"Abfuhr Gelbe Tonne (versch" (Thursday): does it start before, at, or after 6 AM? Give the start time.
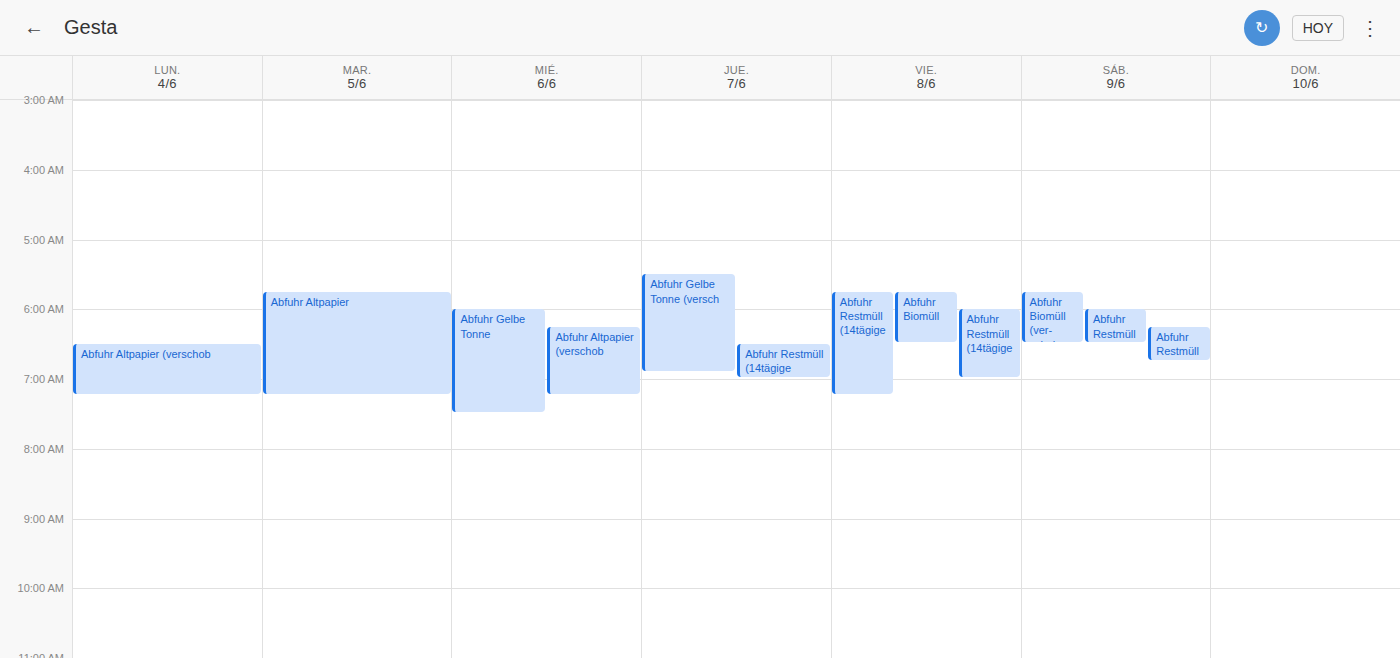
5:30 AM -- before 6 AM, 30 minutes above the 6 AM line.